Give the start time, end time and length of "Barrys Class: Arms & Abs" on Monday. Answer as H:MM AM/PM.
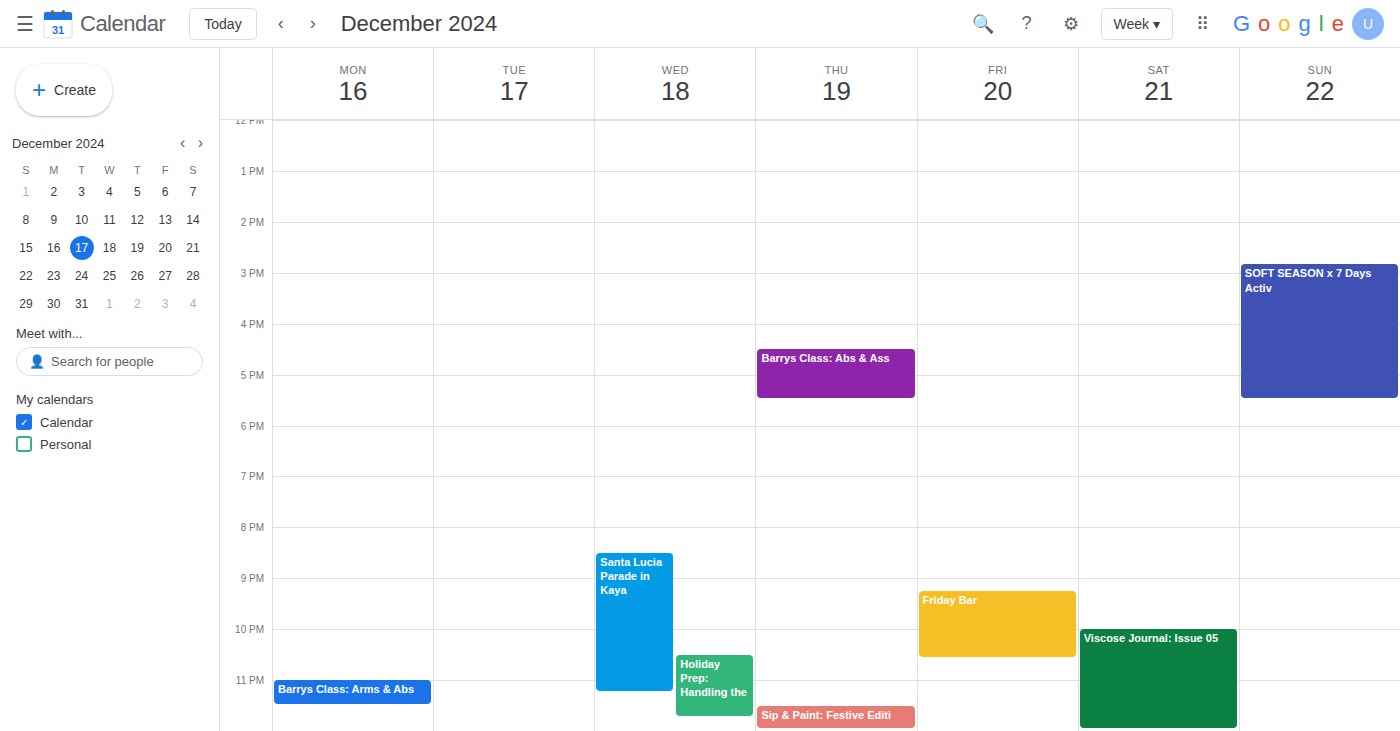
11:00 PM to 11:30 PM, 30 minutes